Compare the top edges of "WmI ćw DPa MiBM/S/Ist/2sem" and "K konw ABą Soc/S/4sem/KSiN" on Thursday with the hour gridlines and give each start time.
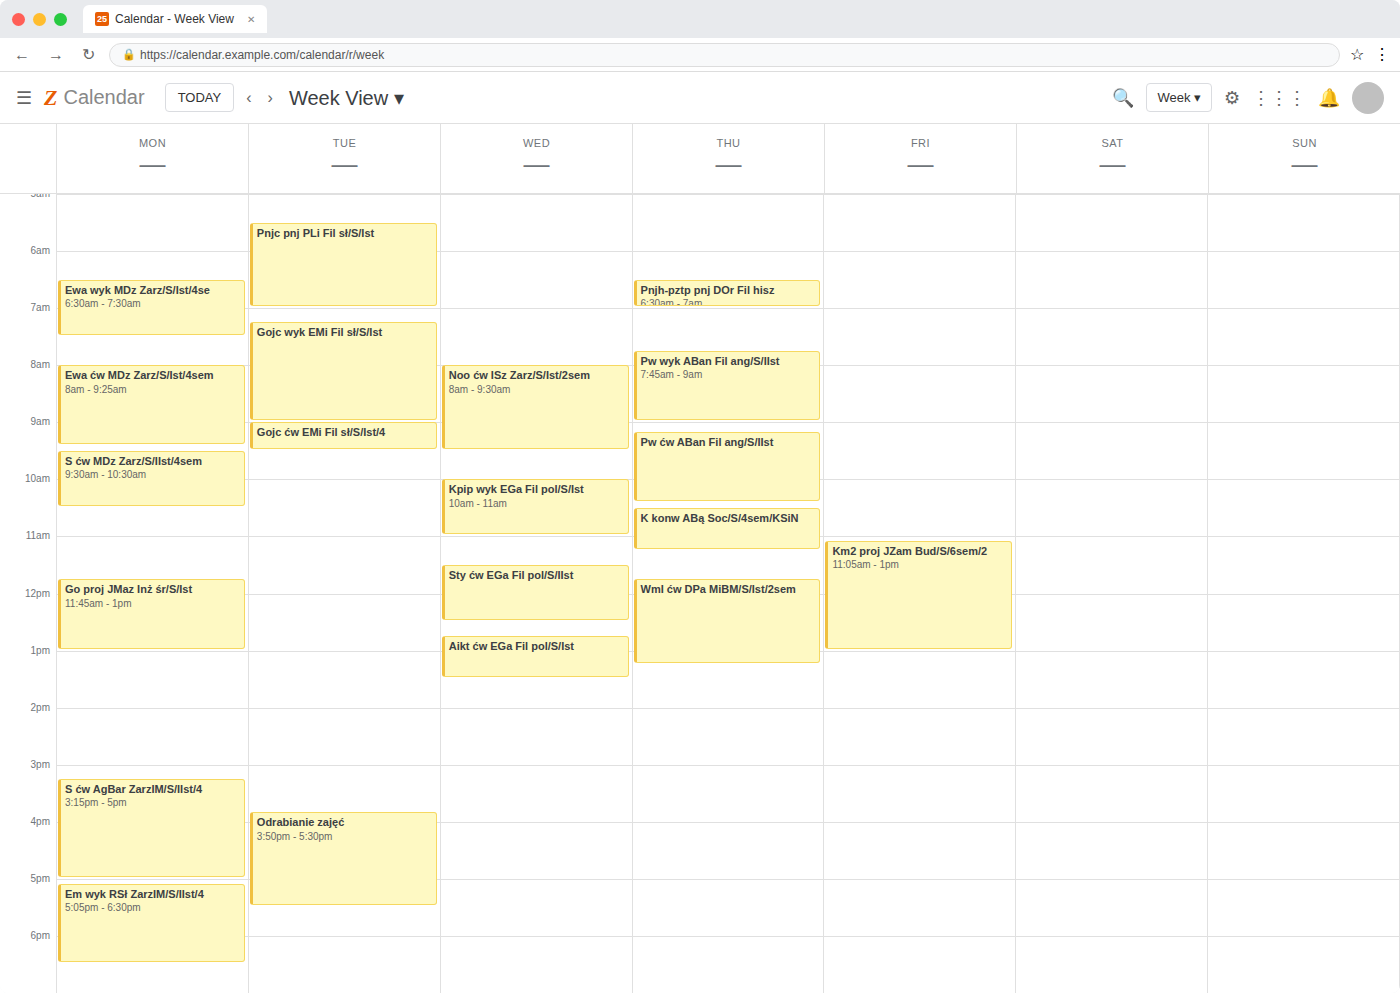
"WmI ćw DPa MiBM/S/Ist/2sem": 11:45 AM, neither: three quarters of the way from the 11 AM line to the 12 PM line. "K konw ABą Soc/S/4sem/KSiN": 10:30 AM, halfway between the 10 AM and 11 AM lines.